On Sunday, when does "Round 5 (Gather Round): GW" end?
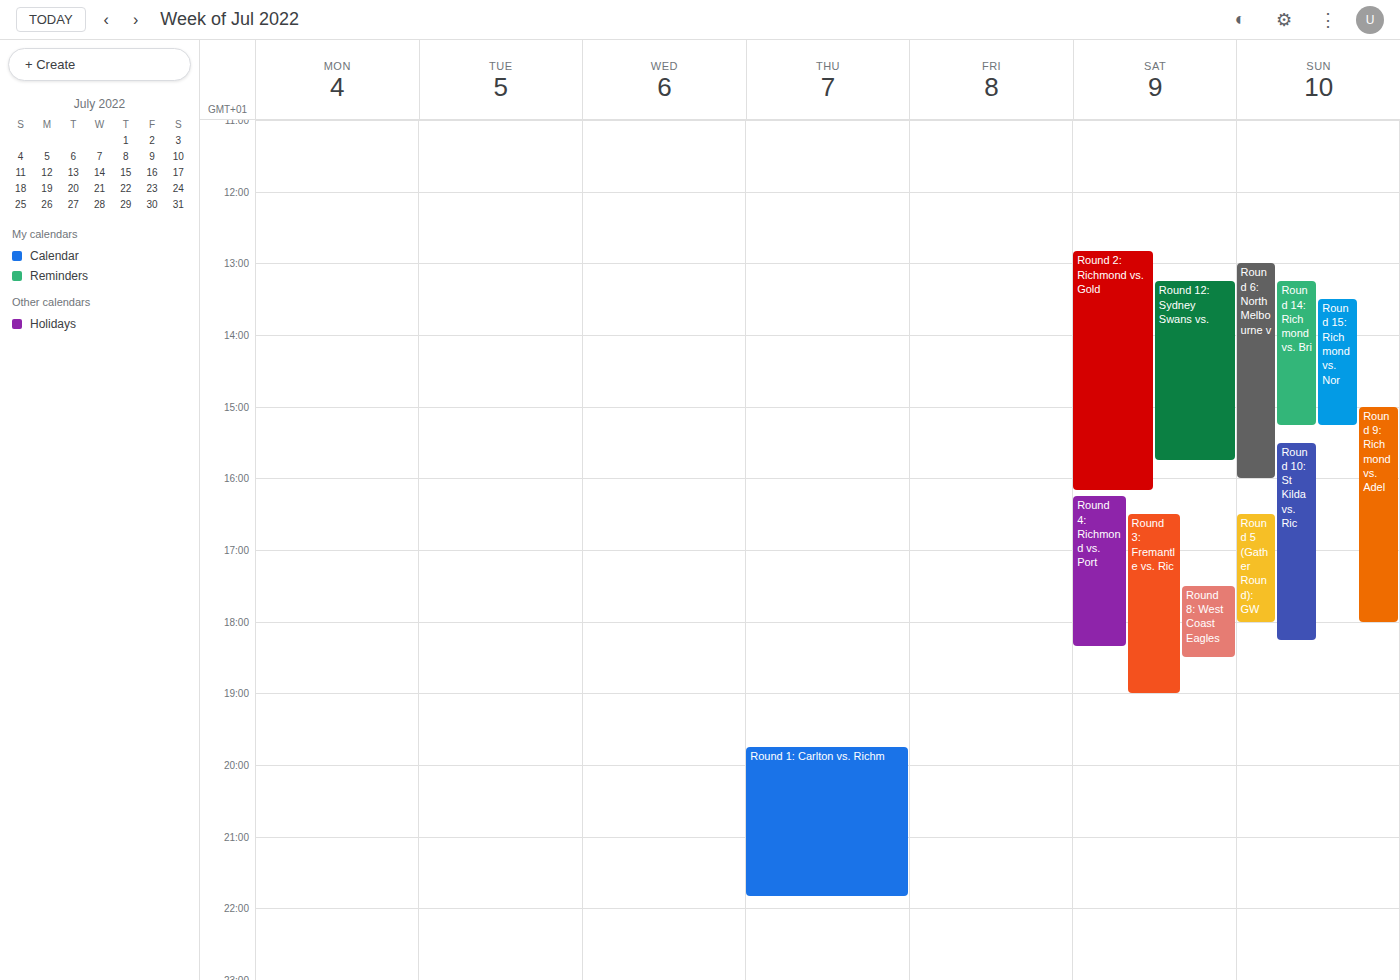
6:00 PM